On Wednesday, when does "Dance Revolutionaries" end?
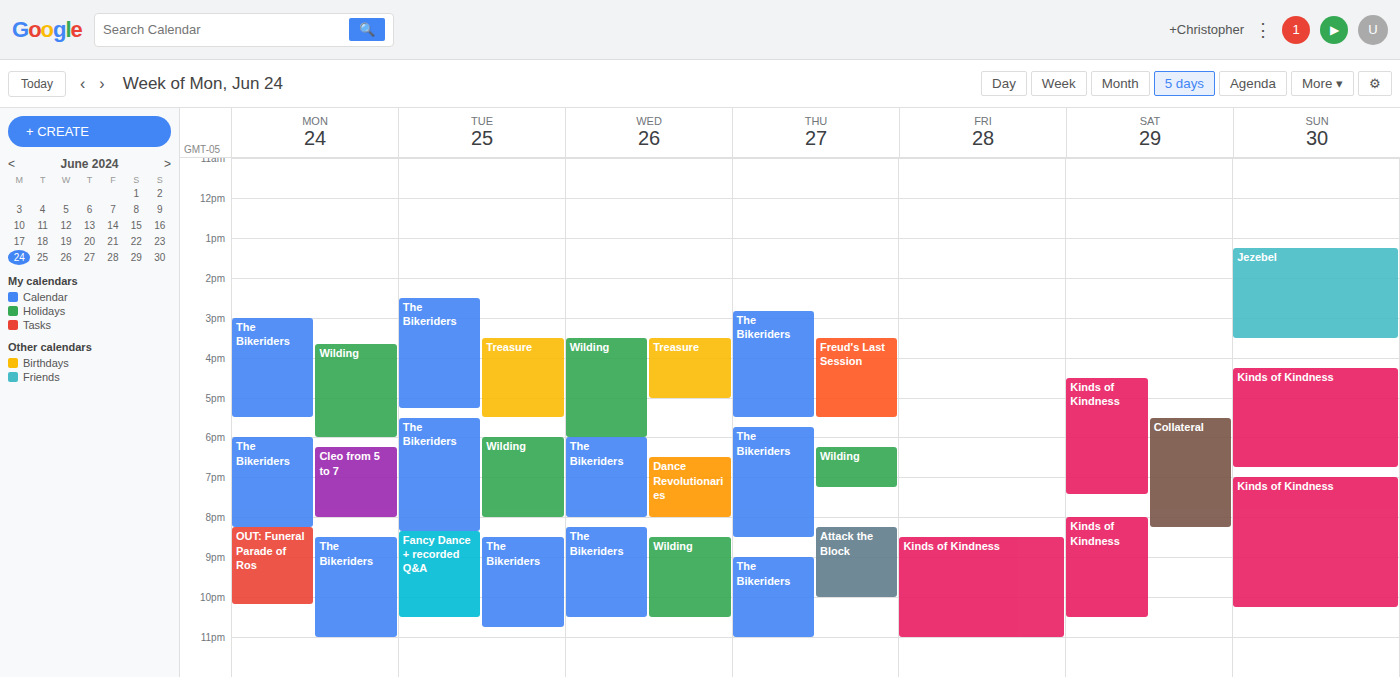
8:00 PM